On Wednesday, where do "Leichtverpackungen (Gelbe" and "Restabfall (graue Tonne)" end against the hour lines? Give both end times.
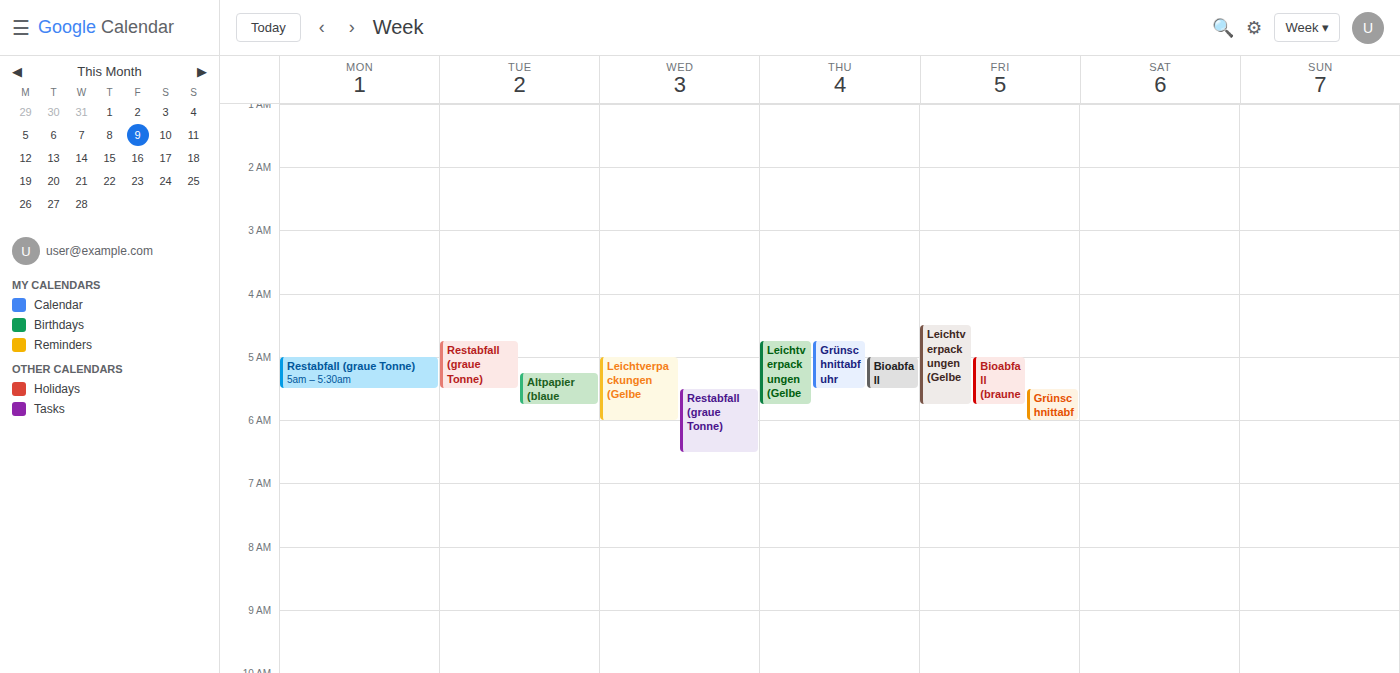
"Leichtverpackungen (Gelbe": 06:00, exactly on the 06:00 line. "Restabfall (graue Tonne)": 06:30, halfway between the 06:00 and 07:00 lines.